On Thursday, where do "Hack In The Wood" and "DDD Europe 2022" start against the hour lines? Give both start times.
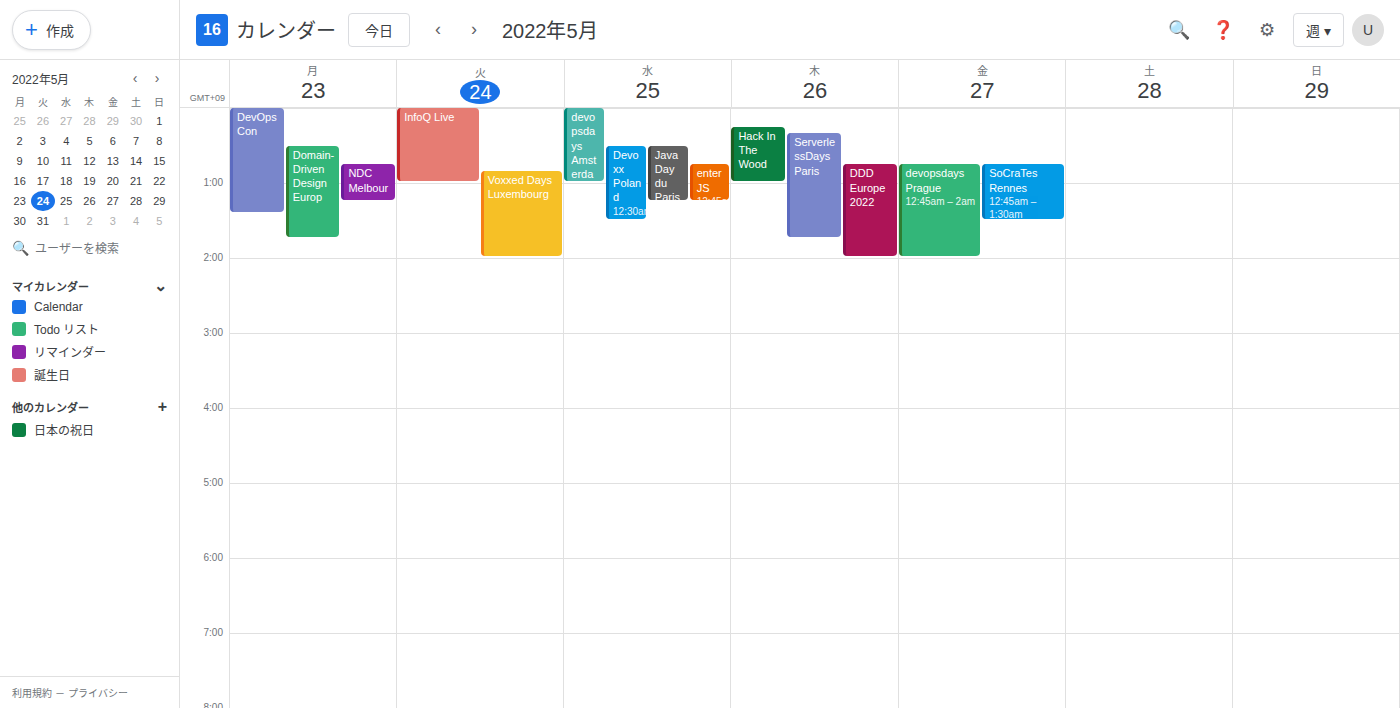
"Hack In The Wood": 12:15 AM, neither: a quarter of the way from the 12 AM line to the 1 AM line. "DDD Europe 2022": 12:45 AM, neither: three quarters of the way from the 12 AM line to the 1 AM line.